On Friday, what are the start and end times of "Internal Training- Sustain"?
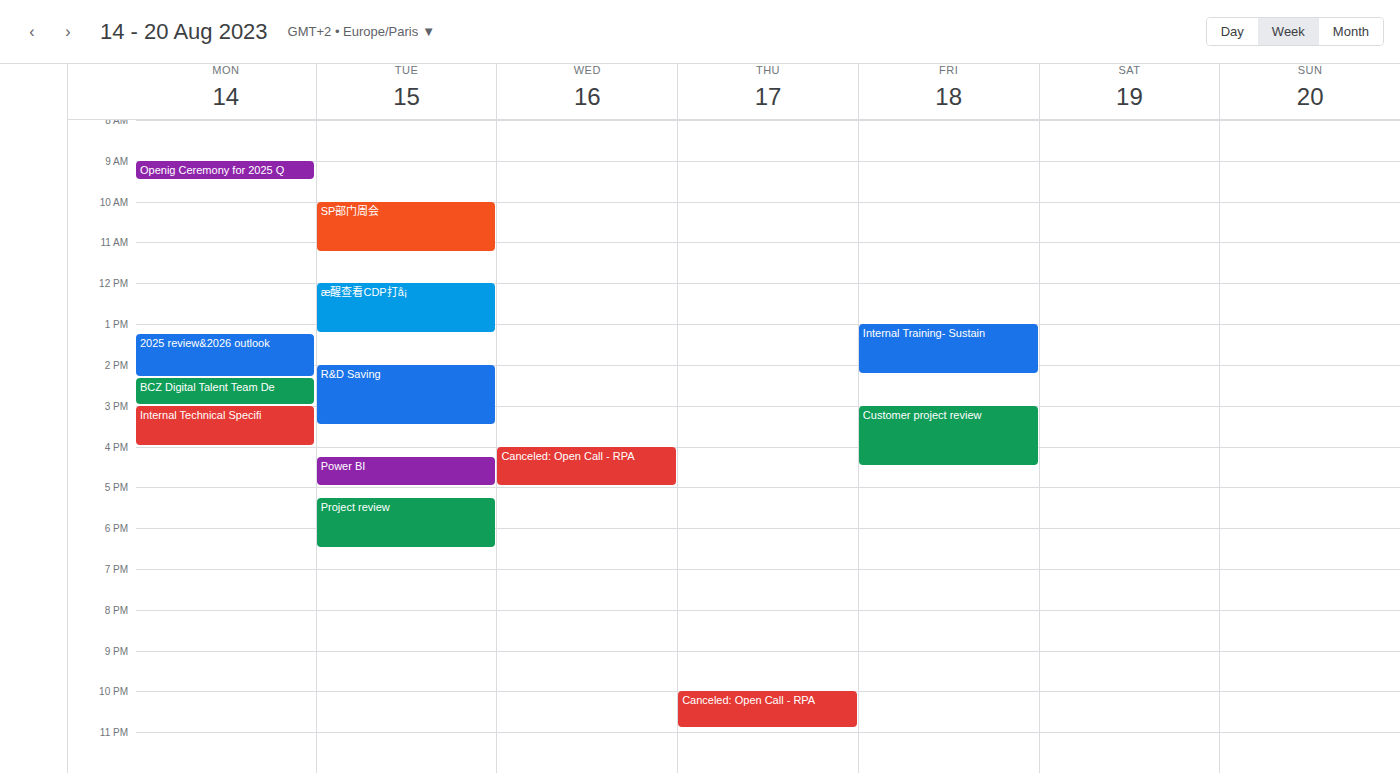
1:00 PM to 2:15 PM